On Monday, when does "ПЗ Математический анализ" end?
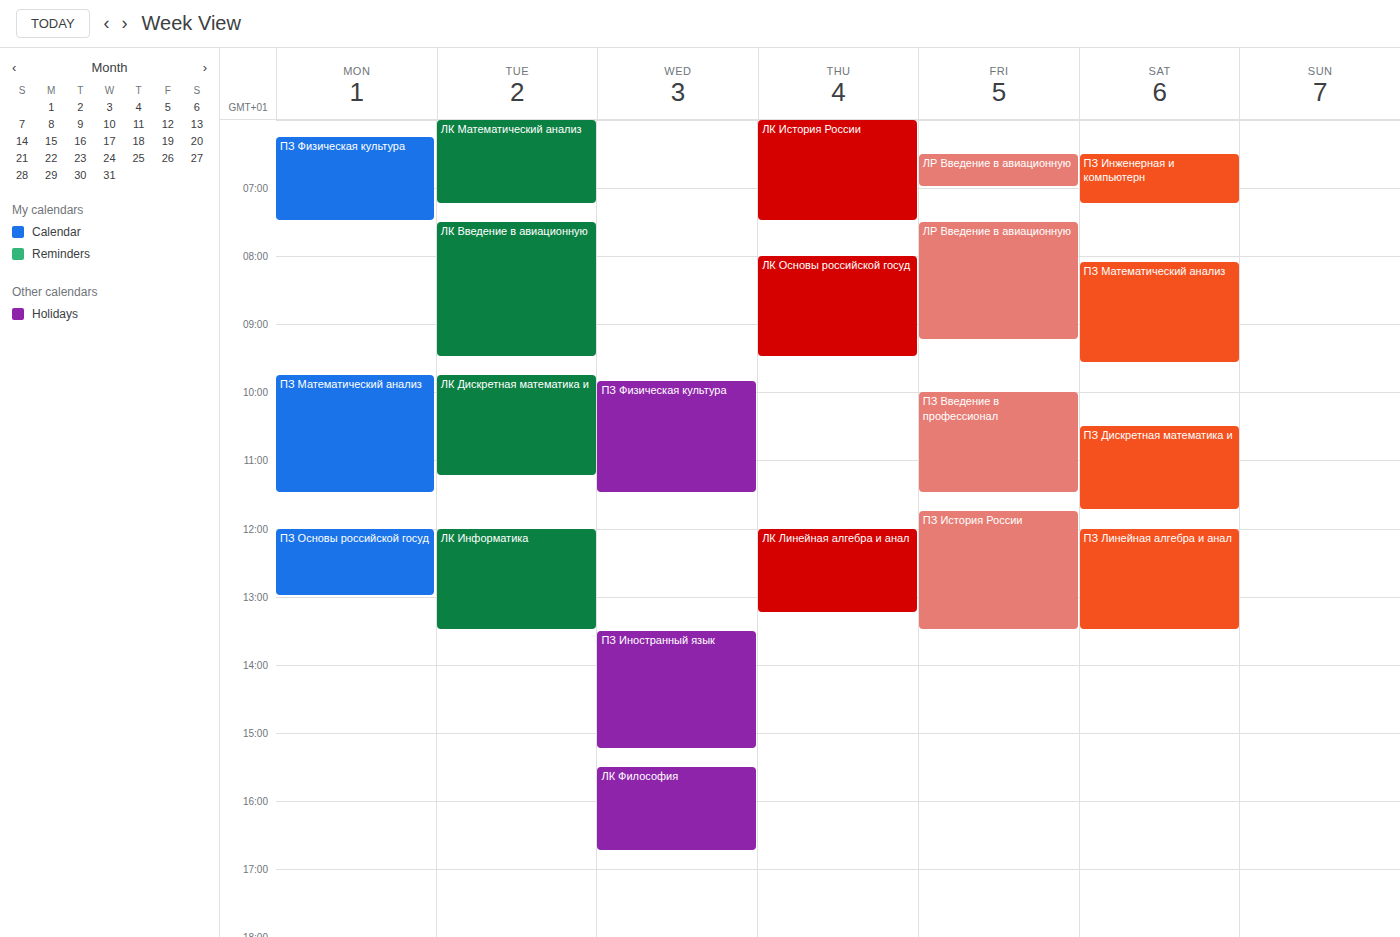
11:30 AM